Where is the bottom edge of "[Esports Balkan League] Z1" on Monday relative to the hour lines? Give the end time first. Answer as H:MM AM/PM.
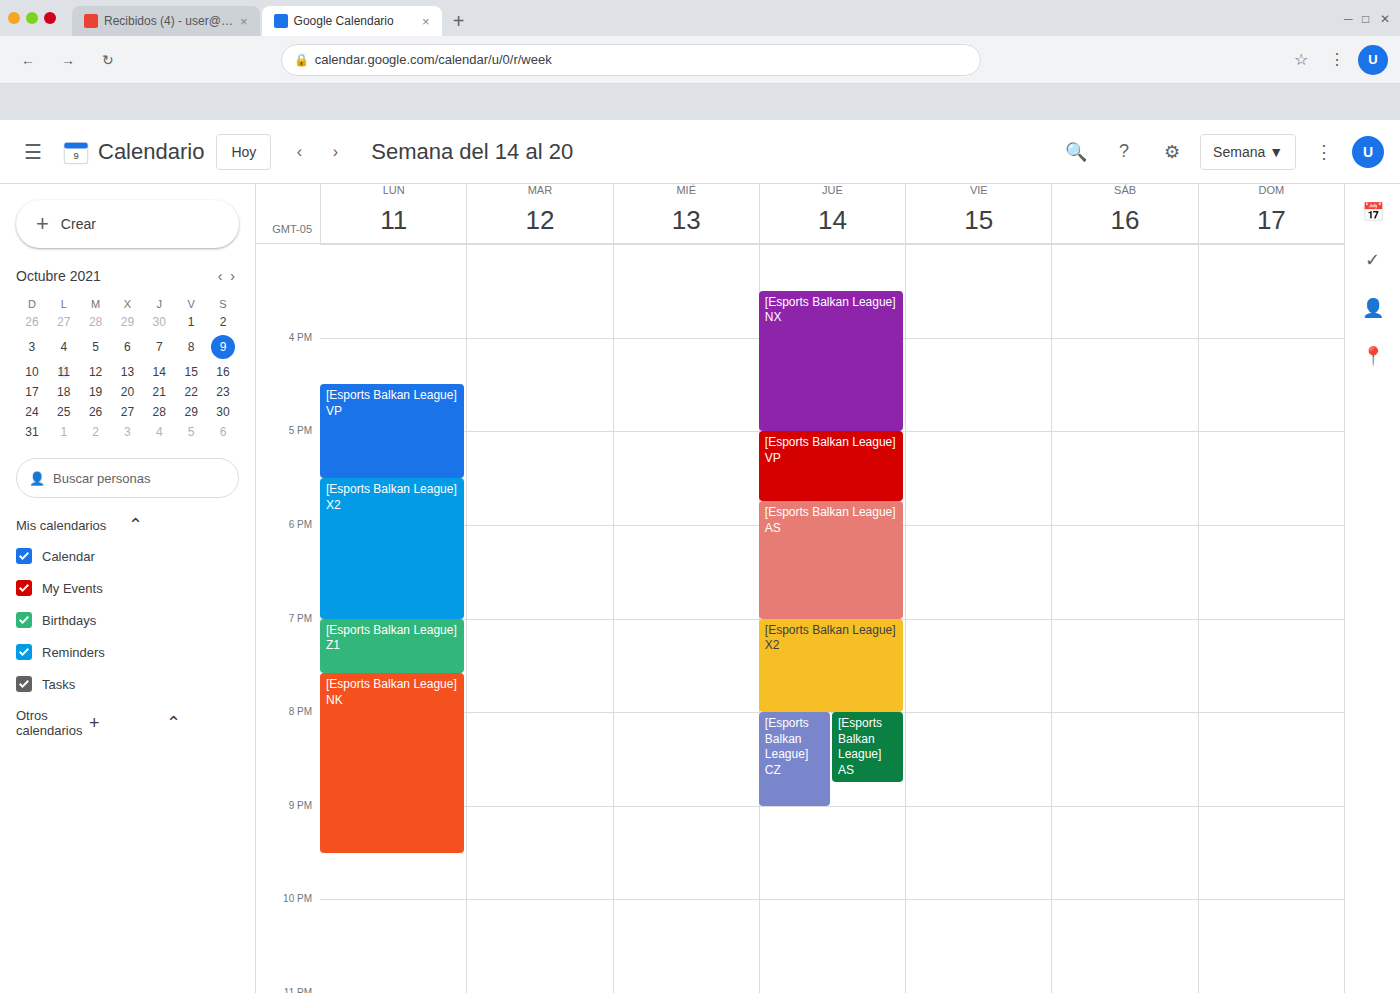
7:35 PM -- neither: 35 minutes below the 7 PM line and 25 minutes above the 8 PM line.